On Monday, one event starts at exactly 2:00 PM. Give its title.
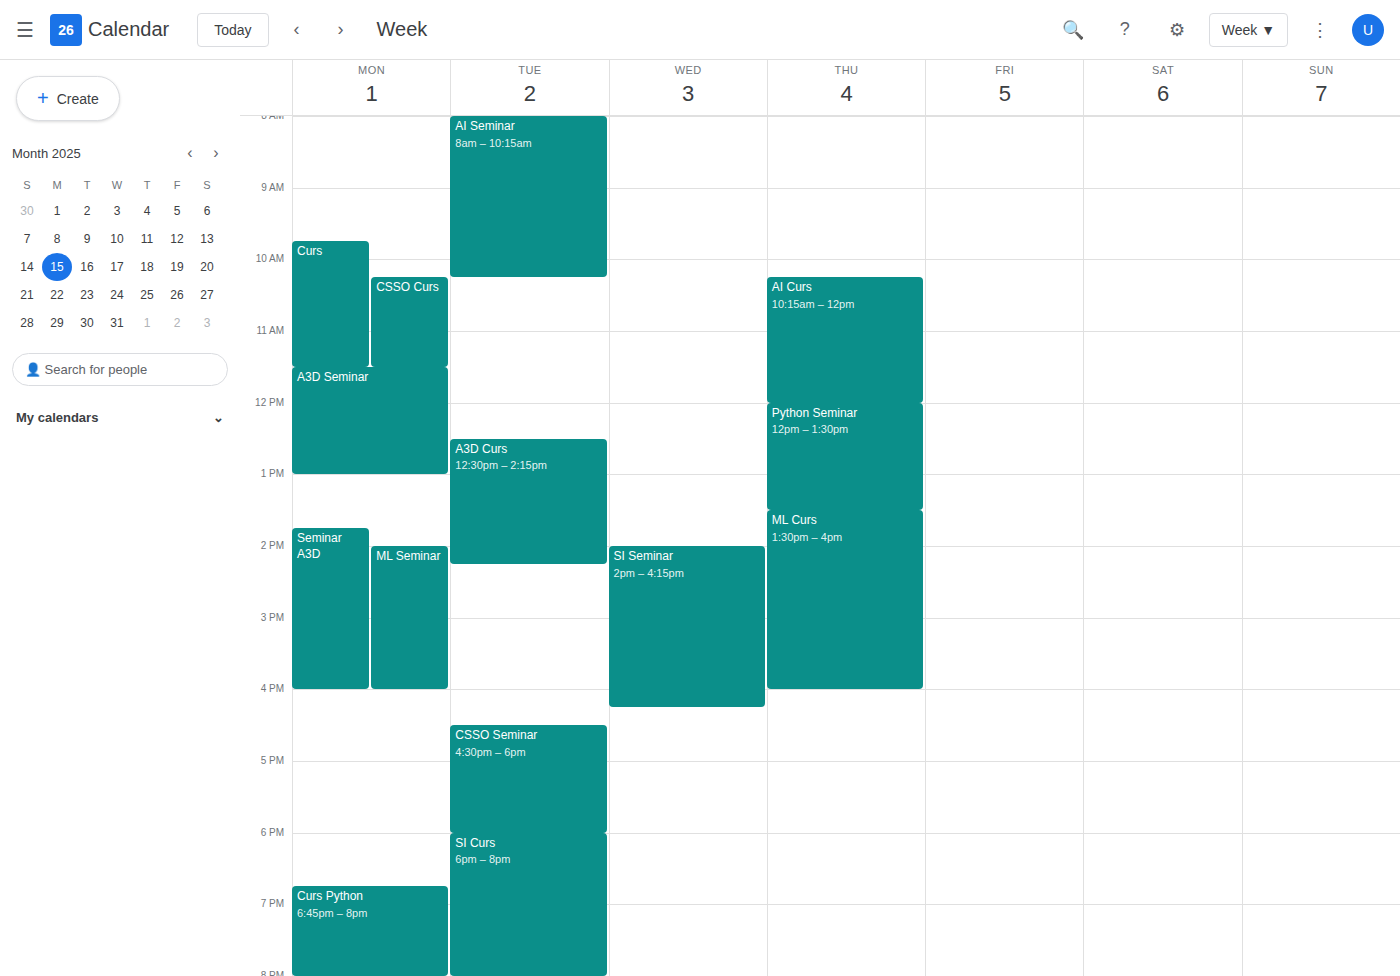
"ML Seminar"